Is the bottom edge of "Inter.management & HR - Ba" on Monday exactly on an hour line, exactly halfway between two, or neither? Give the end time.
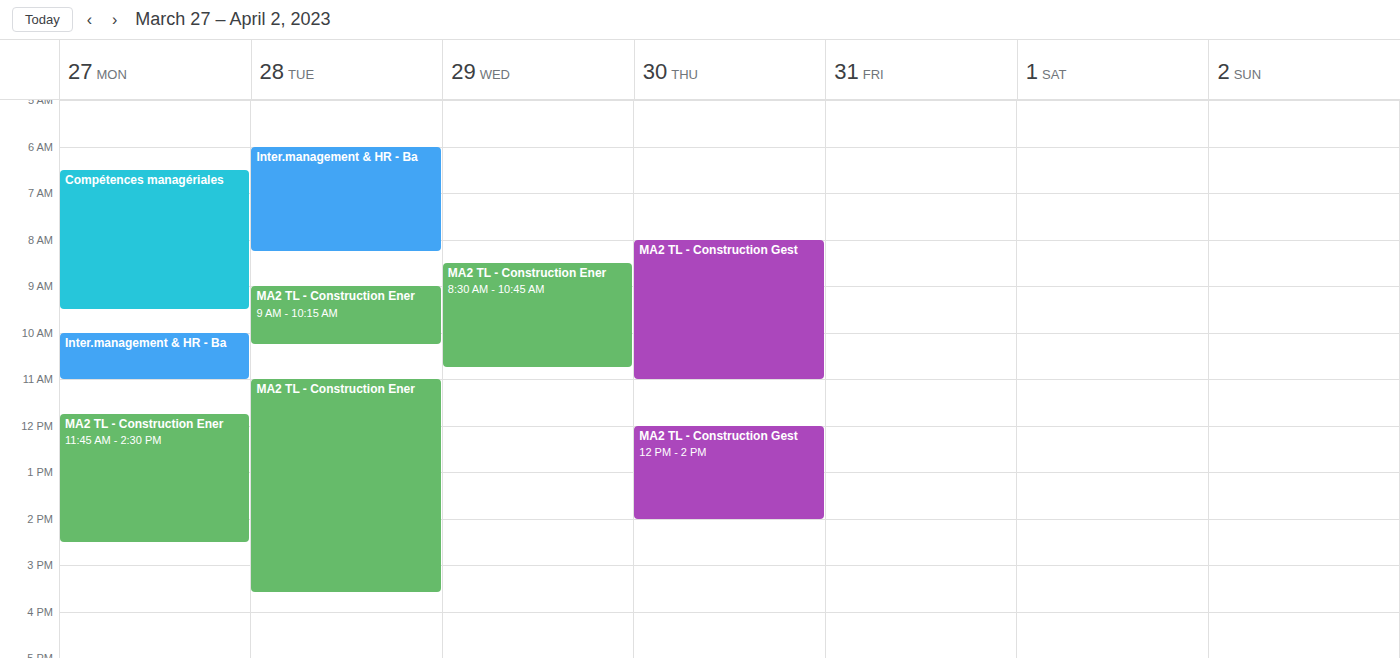
11:00 AM -- exactly on the 11 AM line.